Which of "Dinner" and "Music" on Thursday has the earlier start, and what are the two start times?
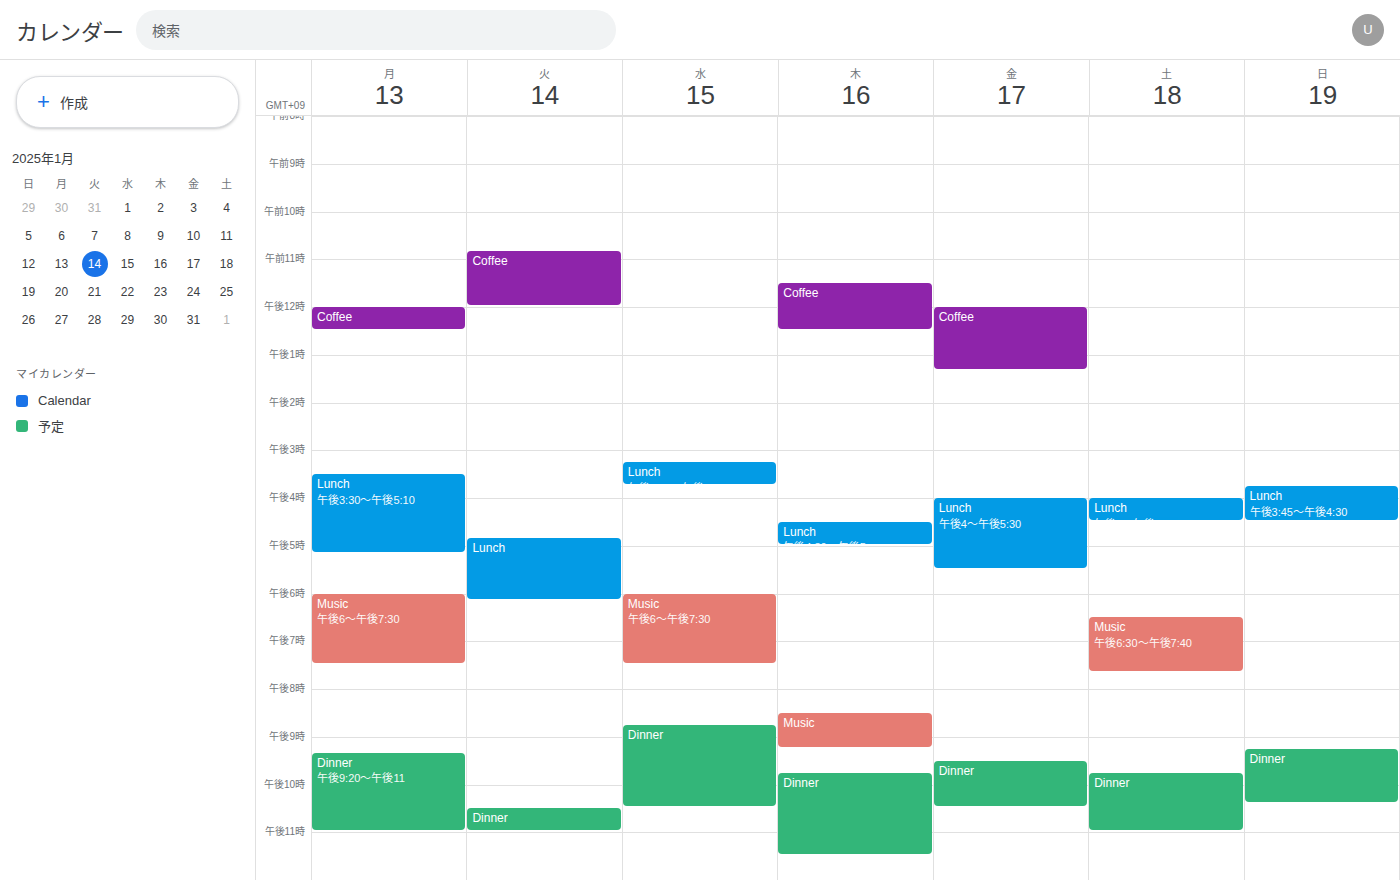
"Music" 20:30; "Dinner" 21:45.